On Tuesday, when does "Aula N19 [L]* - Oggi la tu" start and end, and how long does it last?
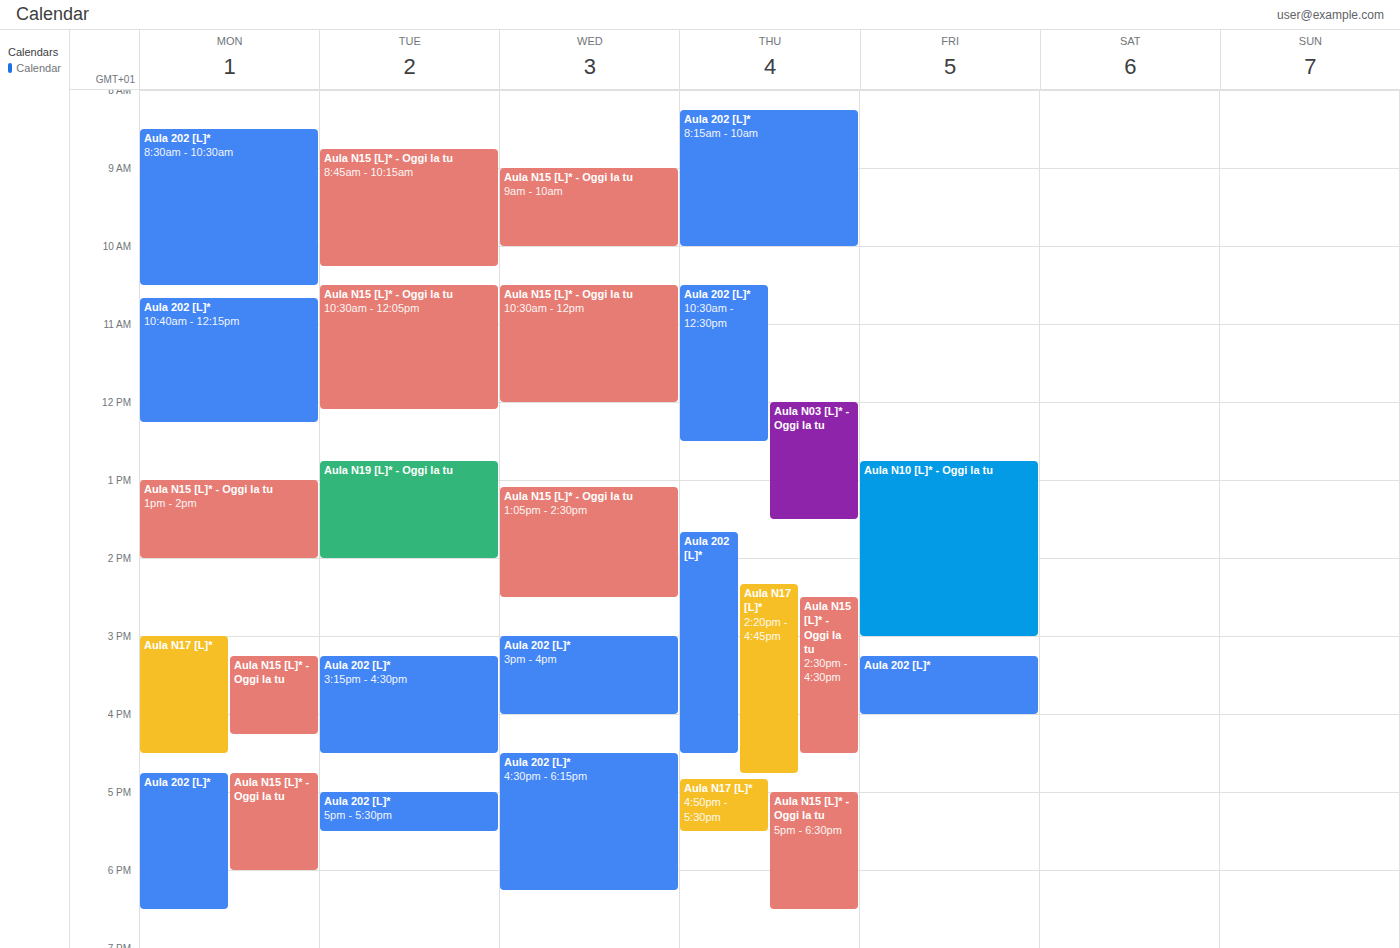
12:45 PM to 2:00 PM, 1 hour 15 minutes